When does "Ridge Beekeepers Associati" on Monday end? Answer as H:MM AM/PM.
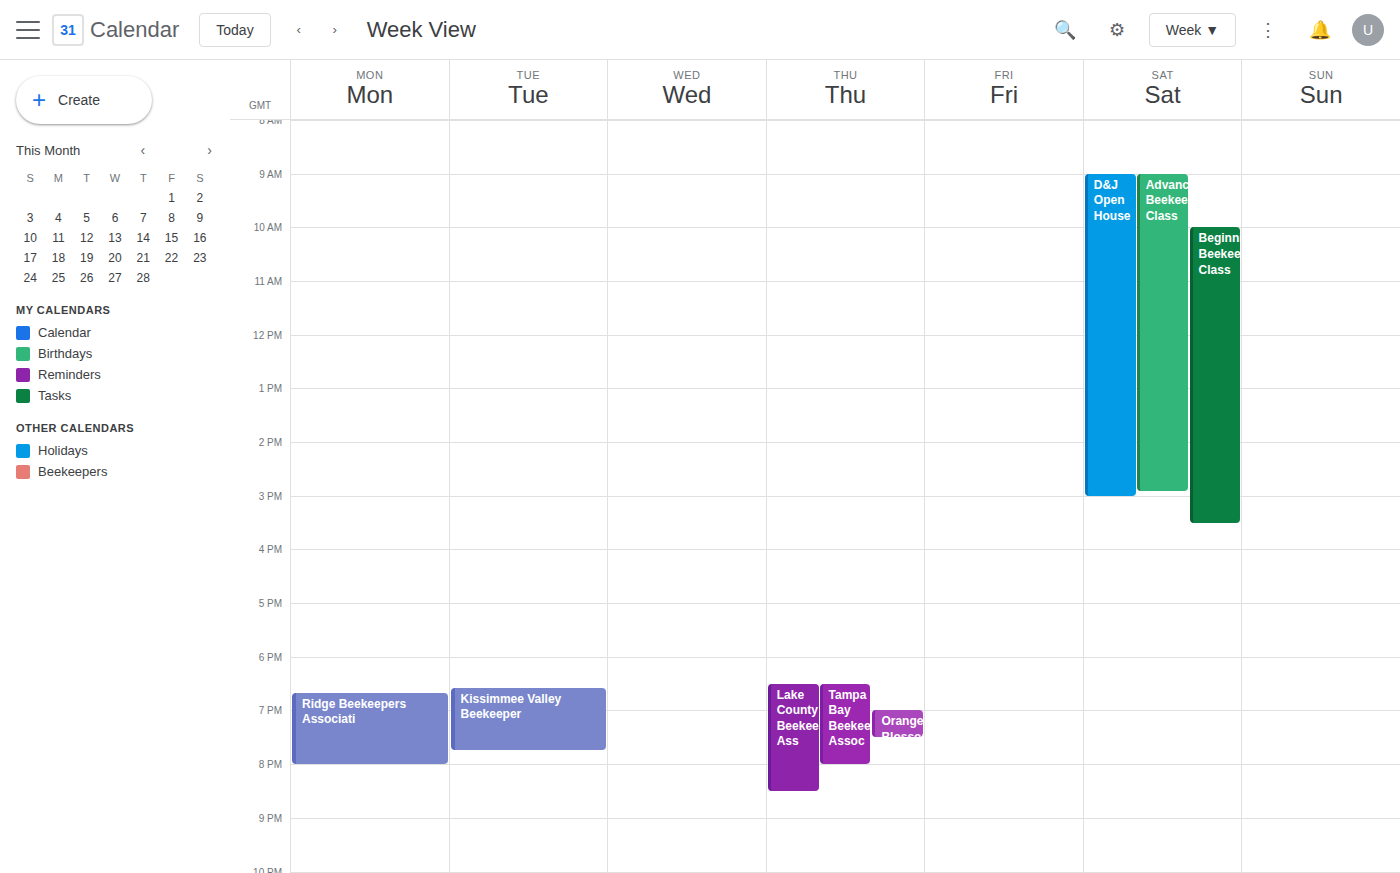
8:00 PM